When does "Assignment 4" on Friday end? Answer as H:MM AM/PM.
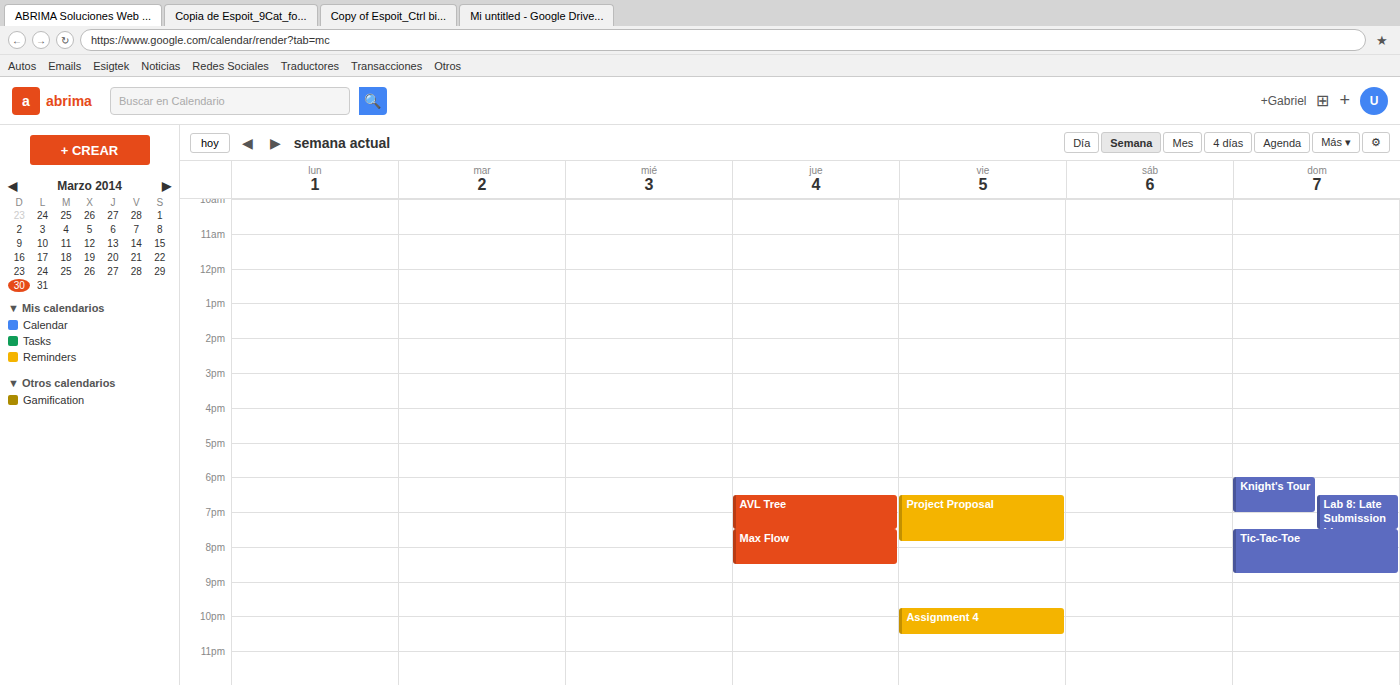
10:30 PM